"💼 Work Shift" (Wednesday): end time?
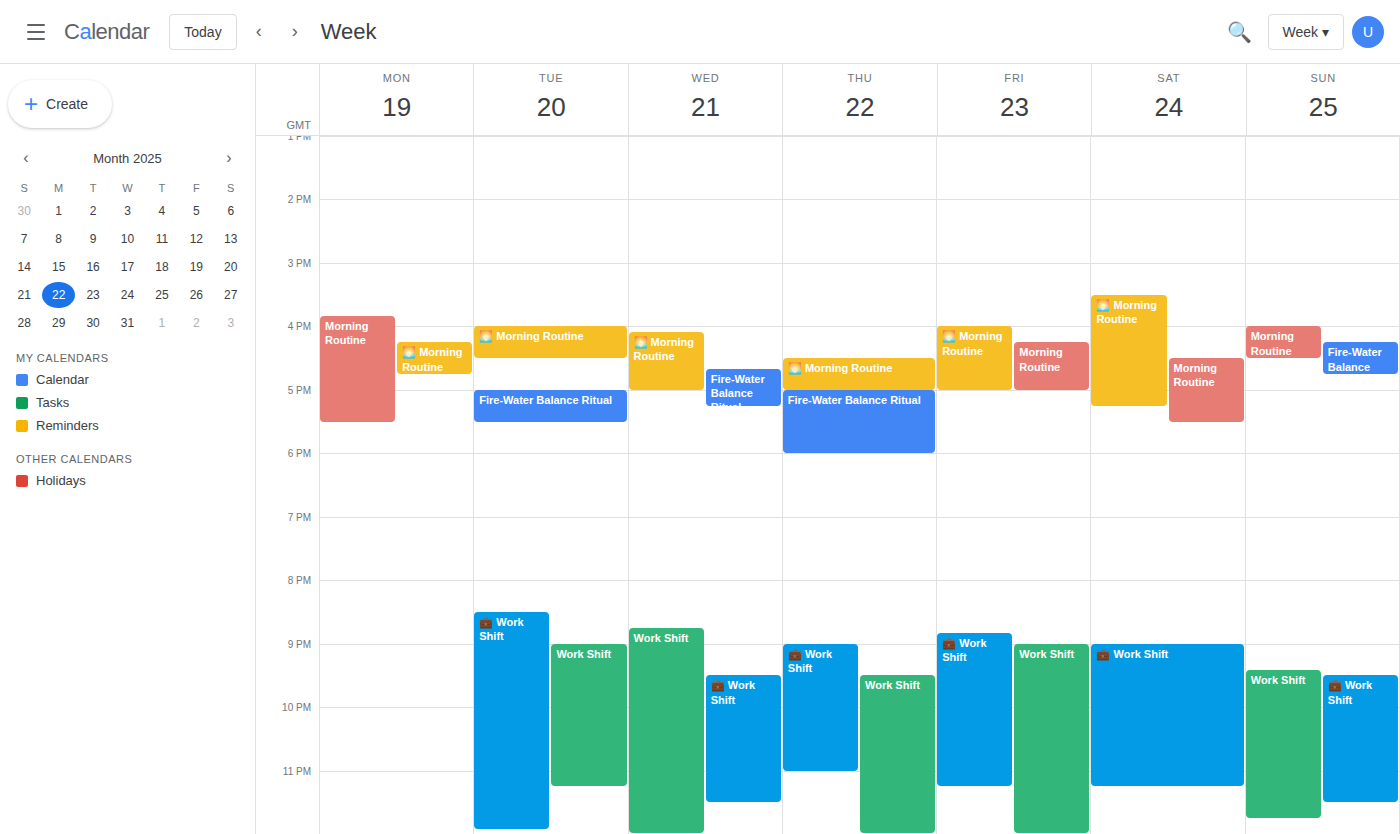
11:30 PM